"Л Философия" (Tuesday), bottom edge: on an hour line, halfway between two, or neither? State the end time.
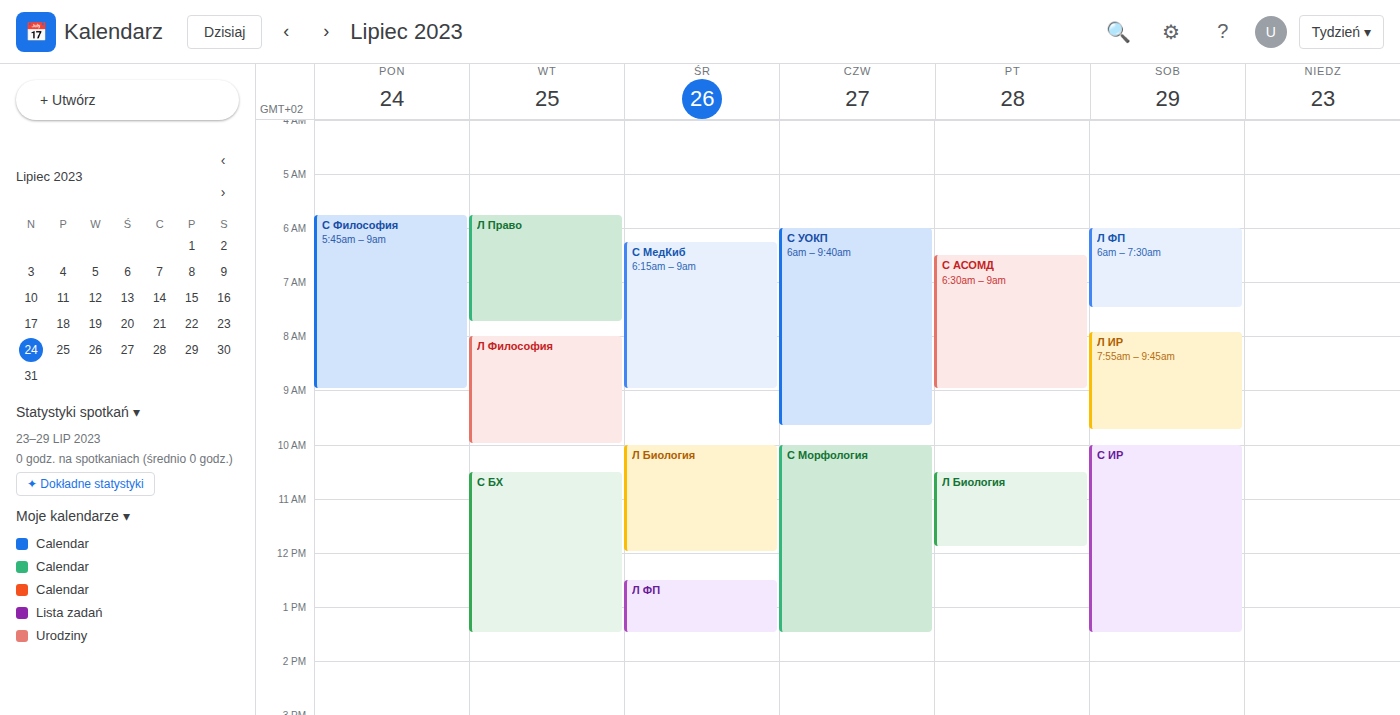
10:00 AM -- exactly on the 10 AM line.